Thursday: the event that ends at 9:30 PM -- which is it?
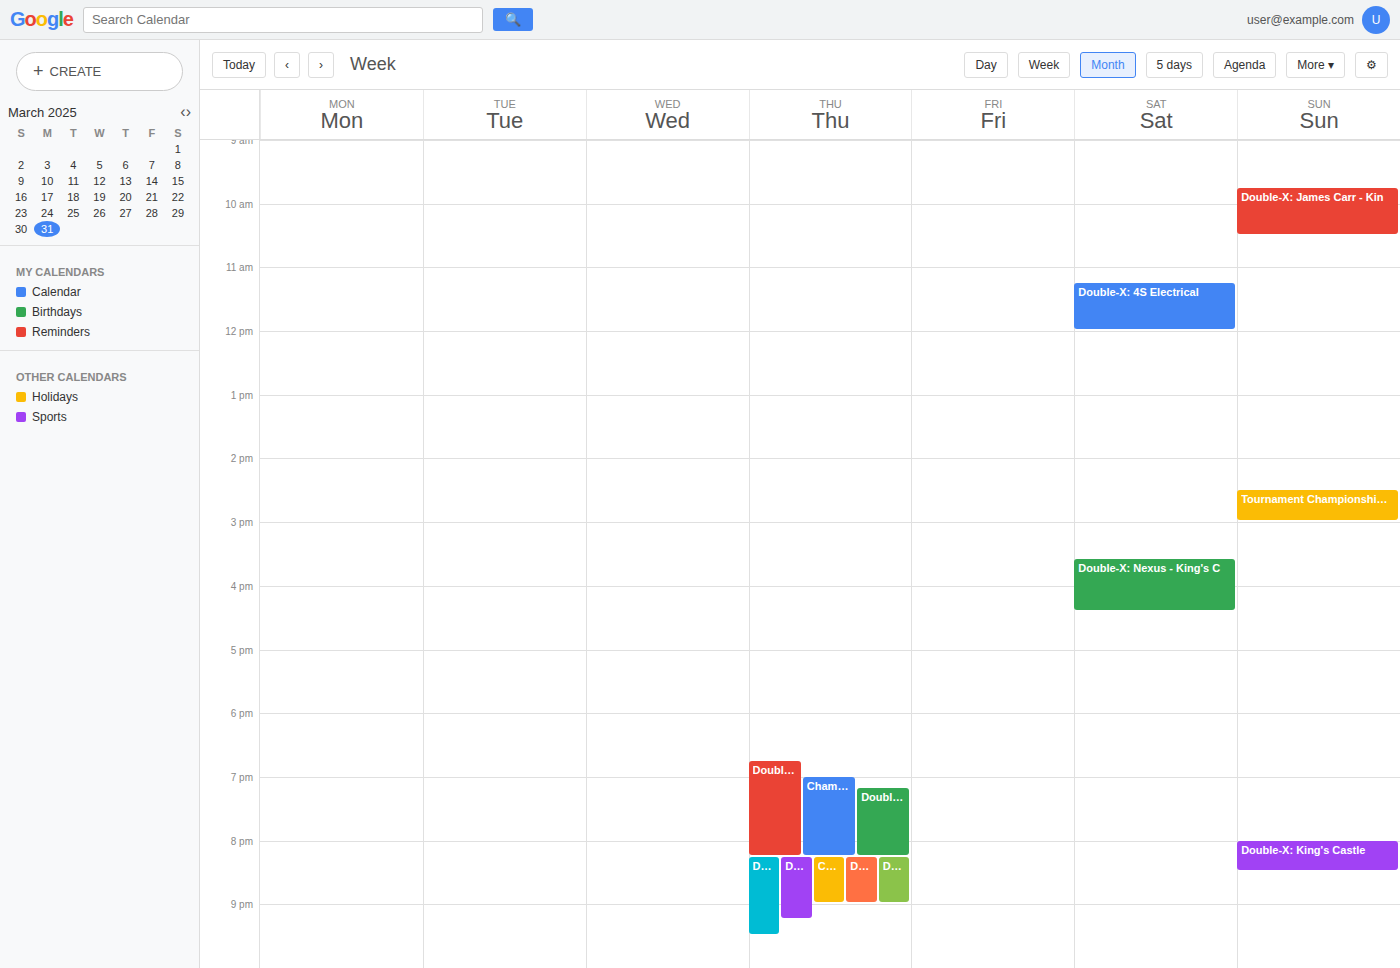
"Double-X: James Carr - Kin"